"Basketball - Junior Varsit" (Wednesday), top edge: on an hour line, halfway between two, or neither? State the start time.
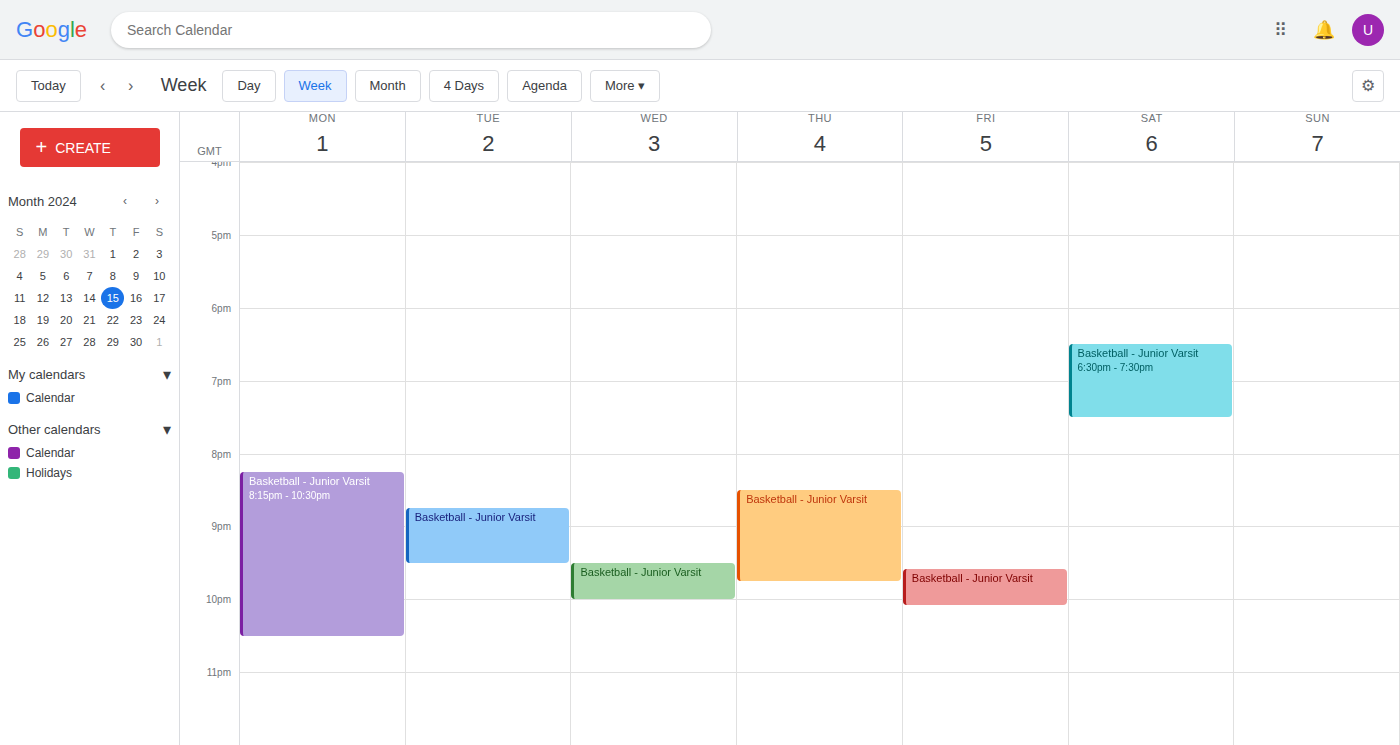
9:30 PM -- halfway between the 9 PM and 10 PM lines.